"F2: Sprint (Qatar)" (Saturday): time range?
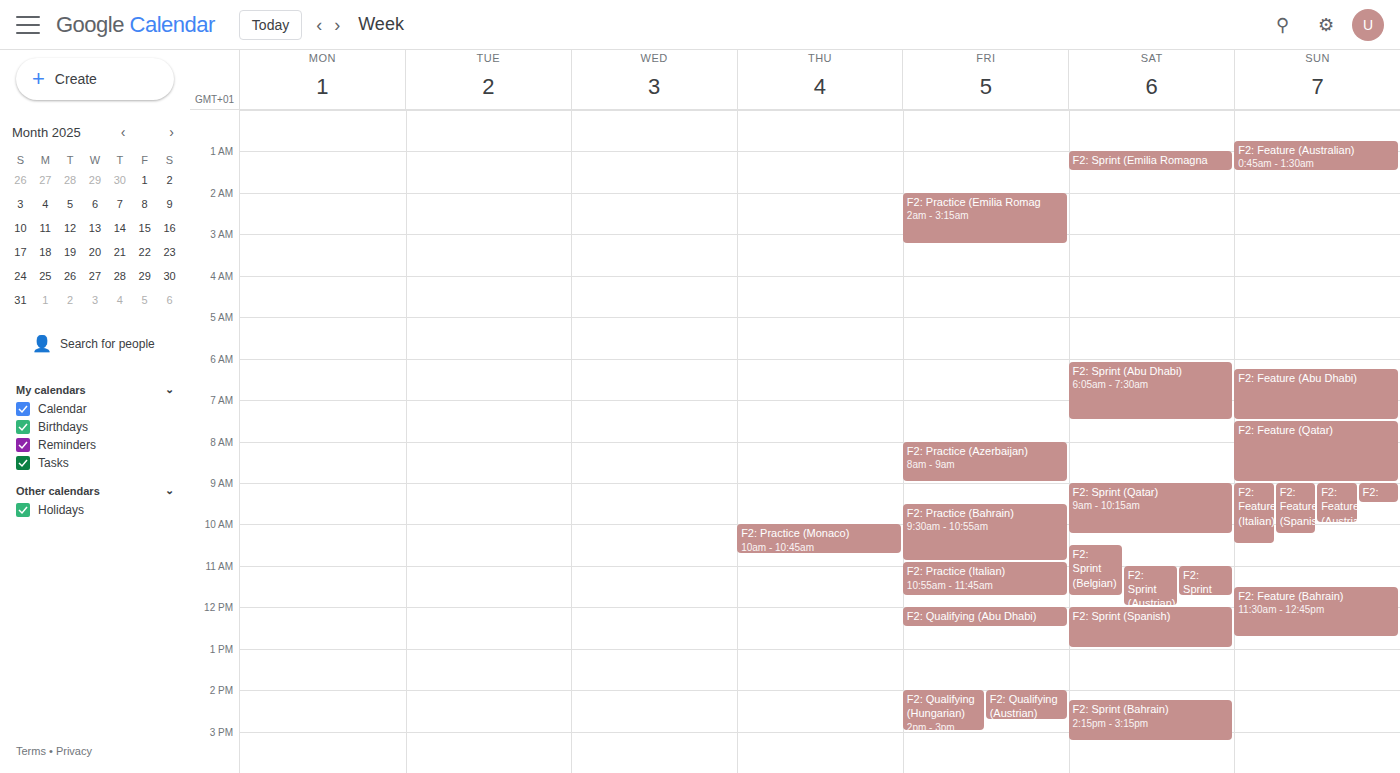
9:00 AM to 10:15 AM